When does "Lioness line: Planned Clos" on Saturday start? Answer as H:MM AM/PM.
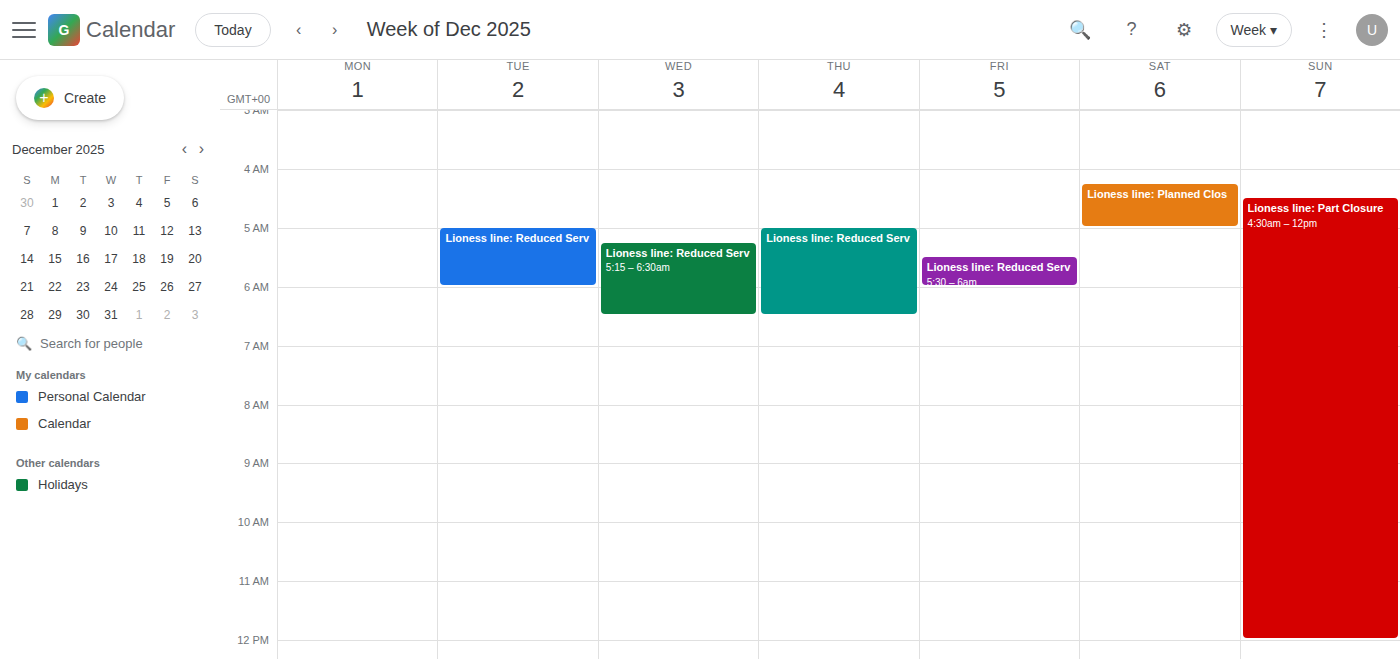
4:15 AM